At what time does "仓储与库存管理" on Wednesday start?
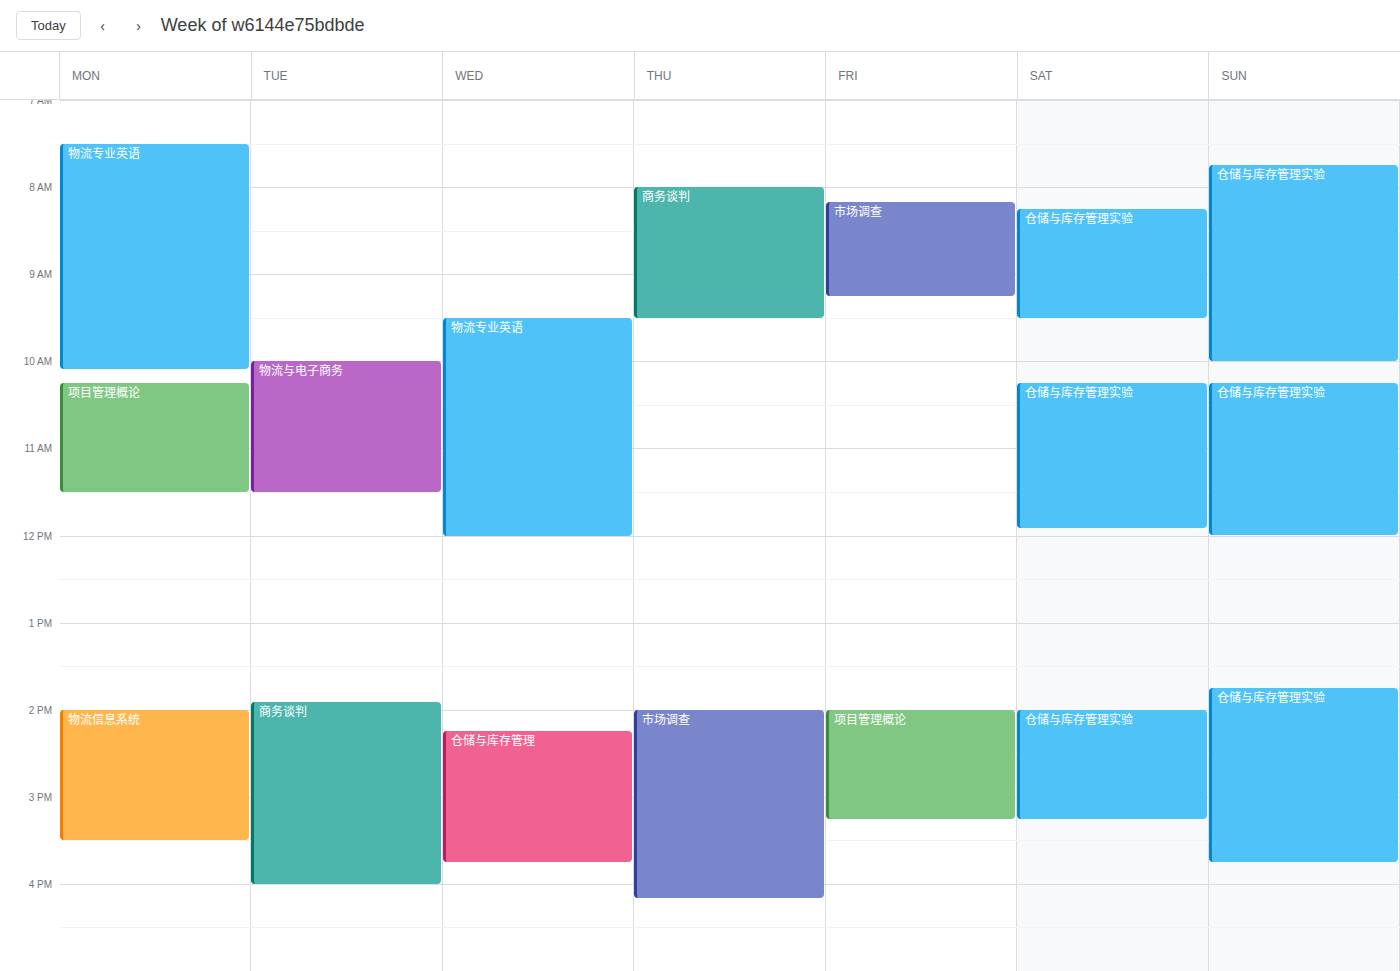
2:15 PM